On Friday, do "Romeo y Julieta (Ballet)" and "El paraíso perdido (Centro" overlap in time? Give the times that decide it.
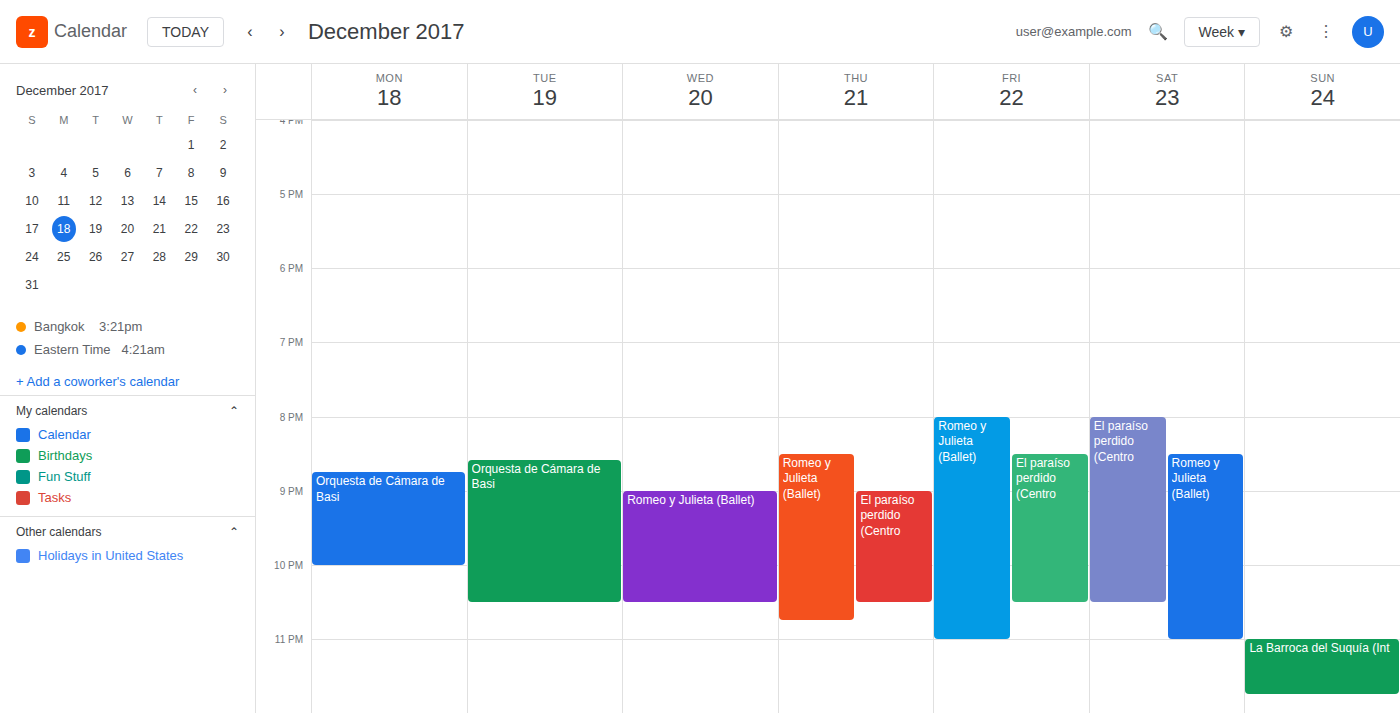
"El paraíso perdido (Centro" runs 8:30 PM to 10:30 PM, inside "Romeo y Julieta (Ballet)" -- they overlap.